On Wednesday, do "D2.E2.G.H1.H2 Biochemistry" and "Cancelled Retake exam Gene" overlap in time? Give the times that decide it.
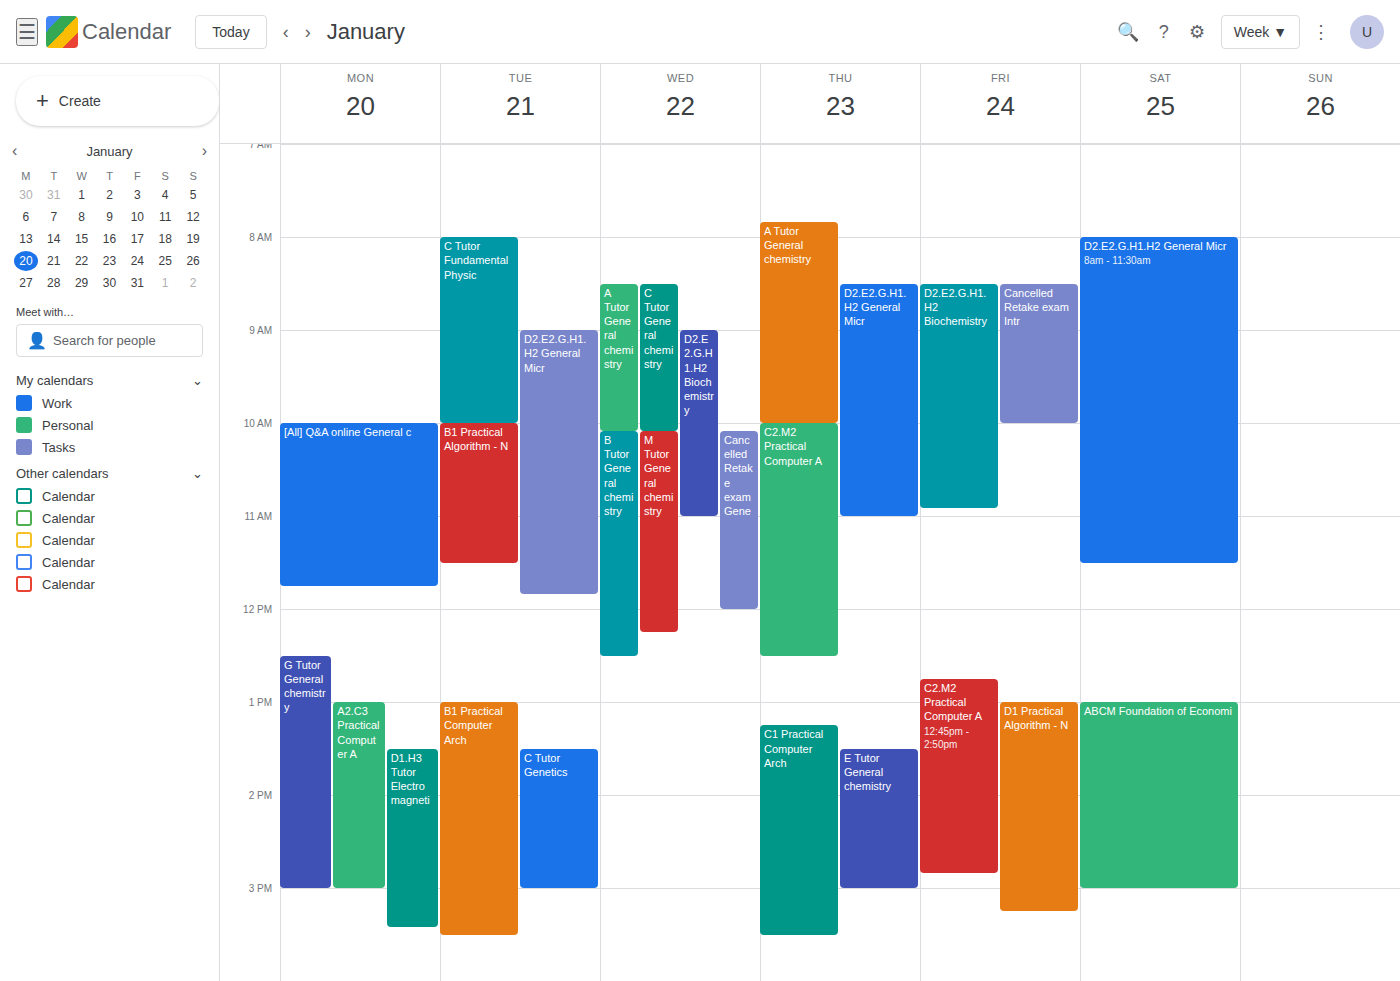
"Cancelled Retake exam Gene" starts at 10:05 AM, before "D2.E2.G.H1.H2 Biochemistry" ends at 11:00 AM -- they overlap.